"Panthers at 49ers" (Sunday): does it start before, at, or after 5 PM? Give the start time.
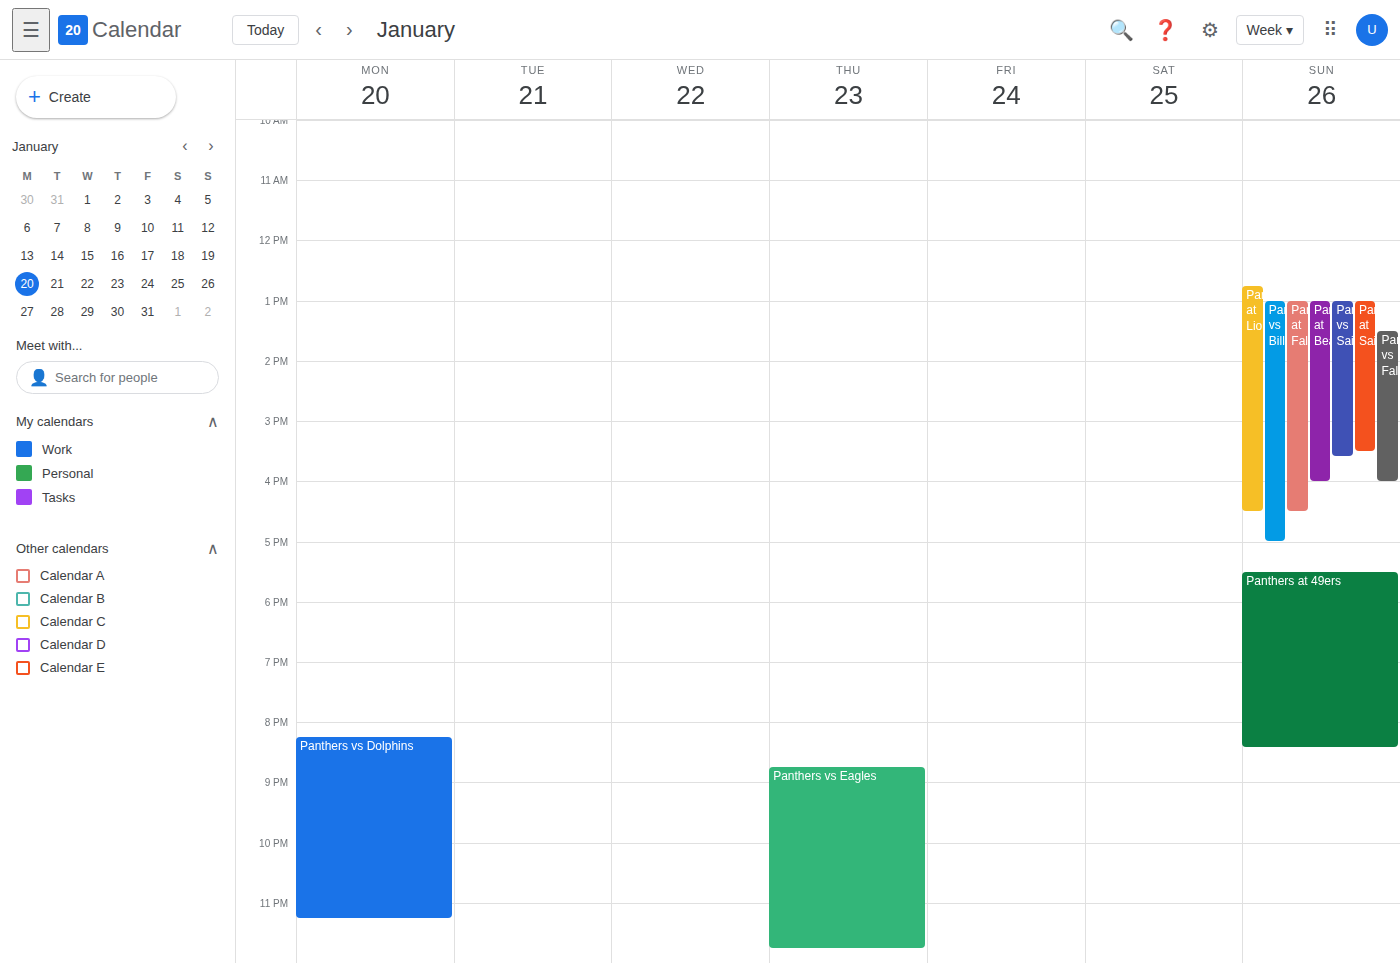
5:30 PM -- after 5 PM, 30 minutes below the 5 PM line.